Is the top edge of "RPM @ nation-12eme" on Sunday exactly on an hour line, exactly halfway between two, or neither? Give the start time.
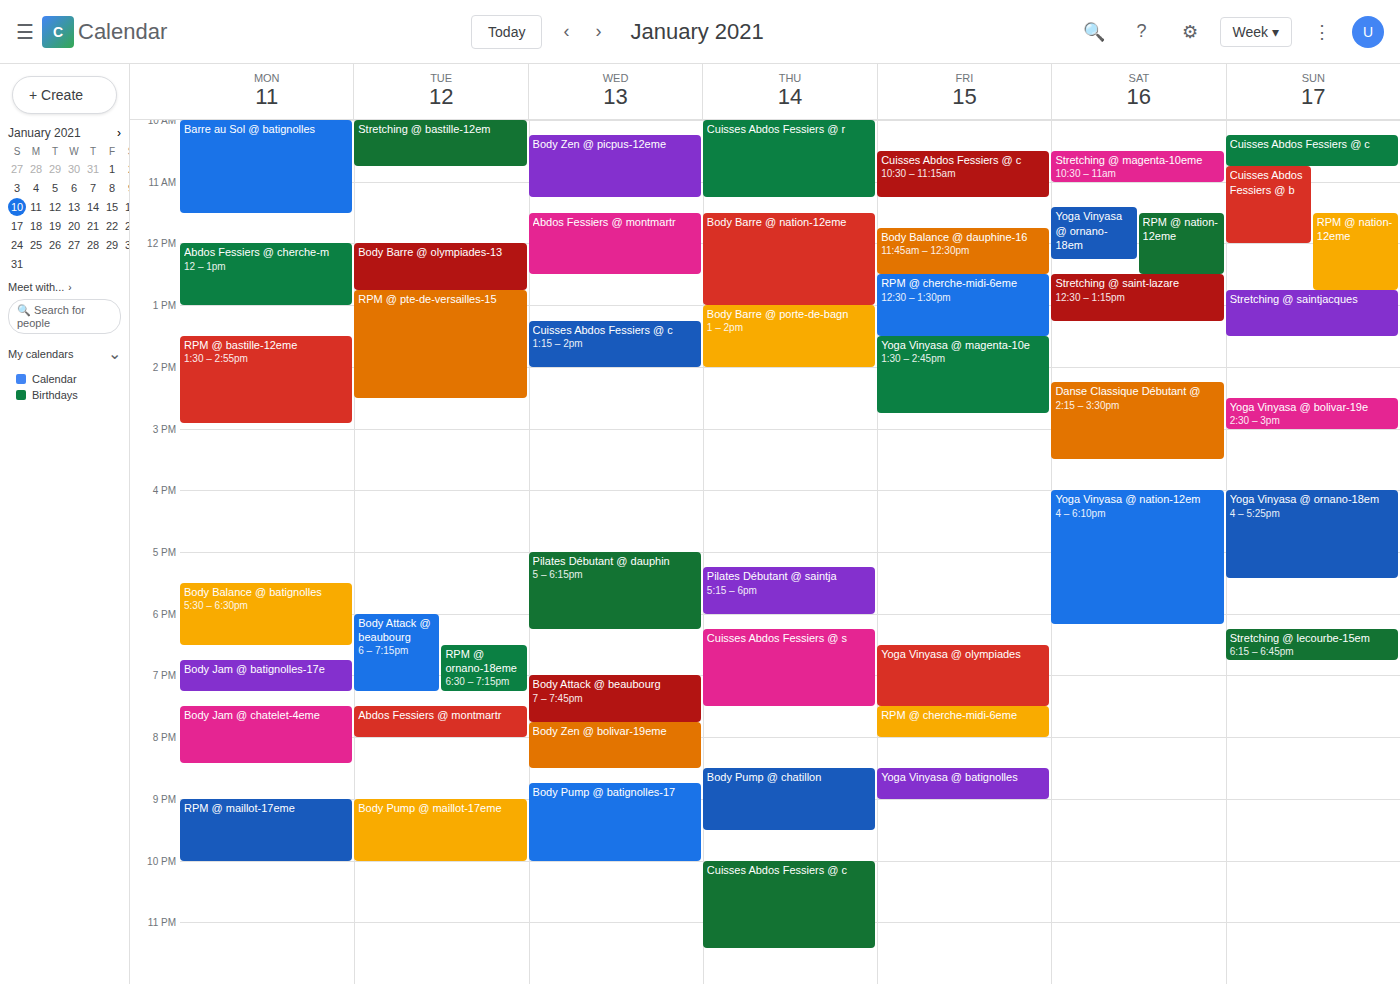
11:30 AM -- halfway between the 11 AM and 12 PM lines.